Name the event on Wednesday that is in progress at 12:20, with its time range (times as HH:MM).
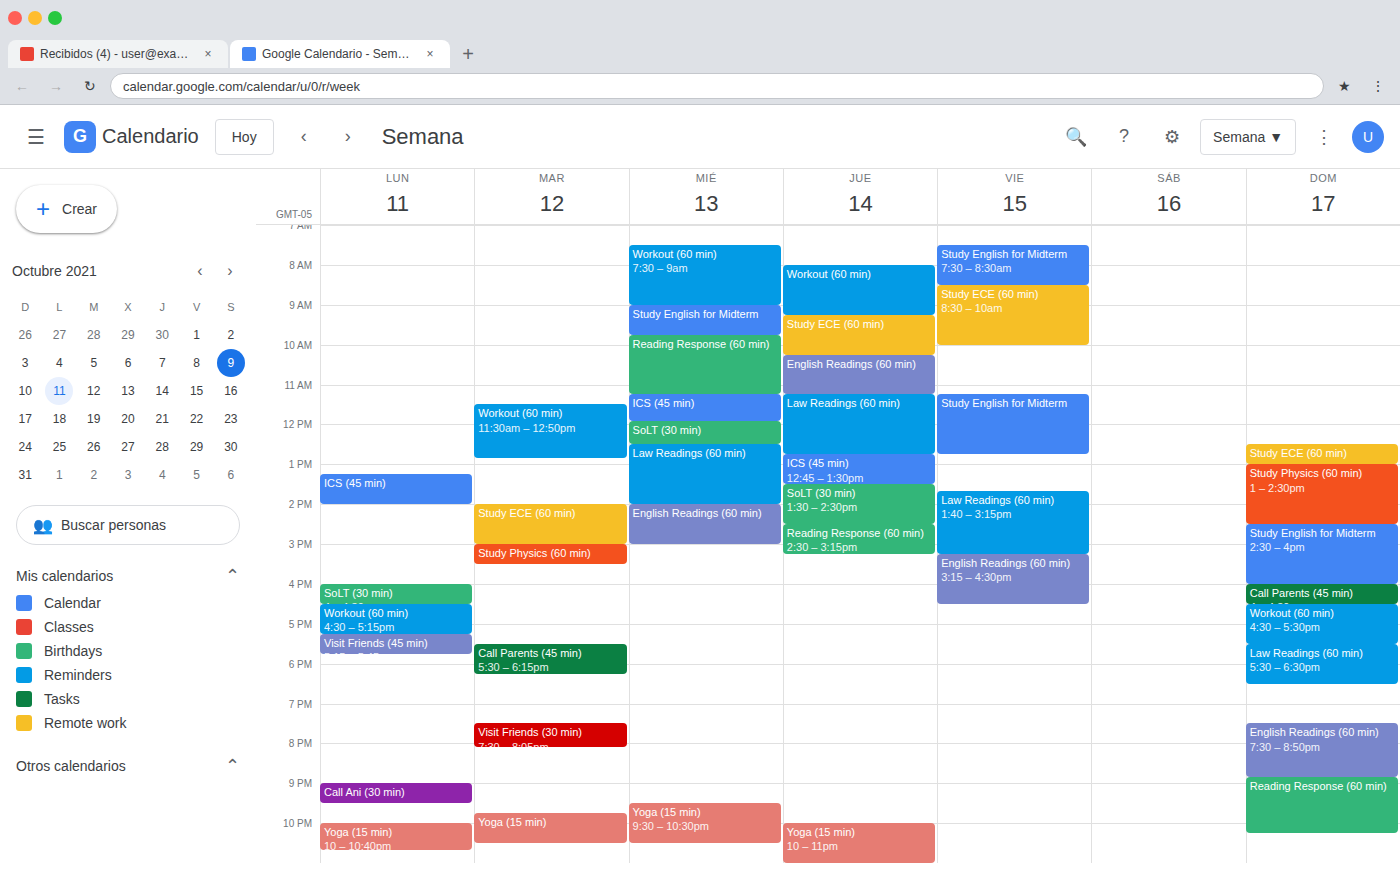
"SoLT (30 min)", 11:55 to 12:30